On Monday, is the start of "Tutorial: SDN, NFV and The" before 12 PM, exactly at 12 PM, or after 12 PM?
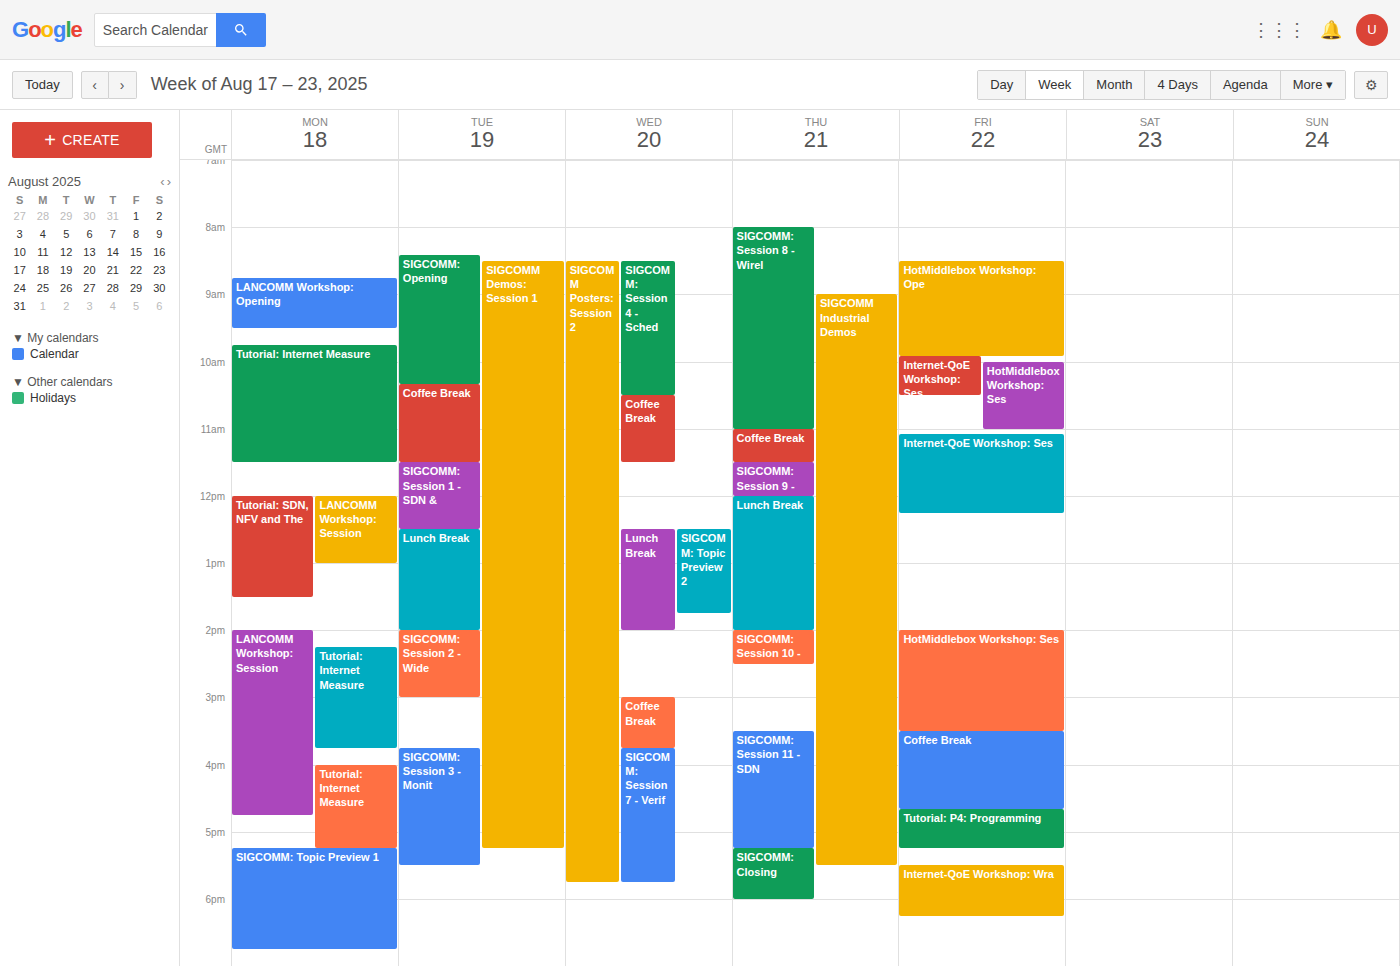
12:00 PM -- exactly at 12 PM, on the 12 PM line.